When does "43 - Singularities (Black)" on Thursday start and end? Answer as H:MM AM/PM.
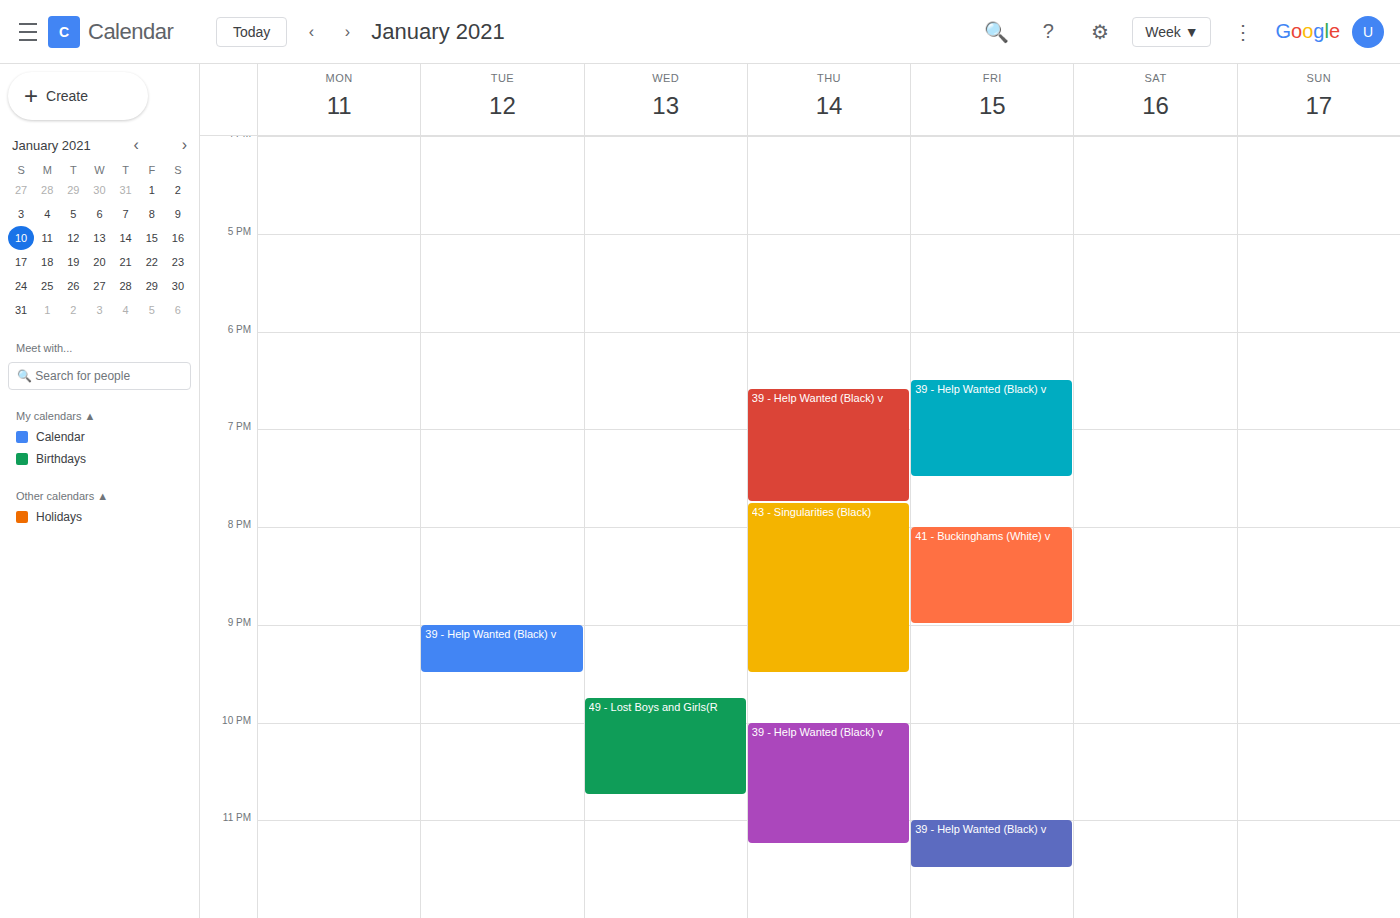
7:45 PM to 9:30 PM